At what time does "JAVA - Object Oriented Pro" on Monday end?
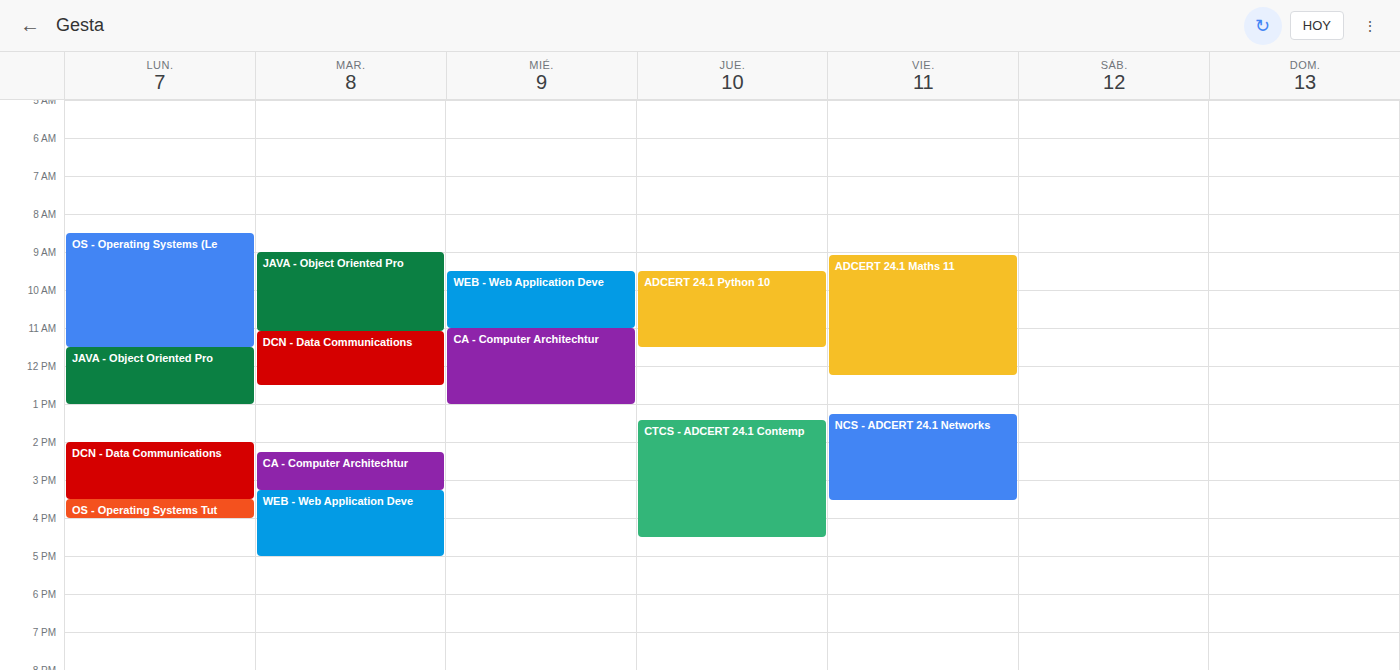
1:00 PM